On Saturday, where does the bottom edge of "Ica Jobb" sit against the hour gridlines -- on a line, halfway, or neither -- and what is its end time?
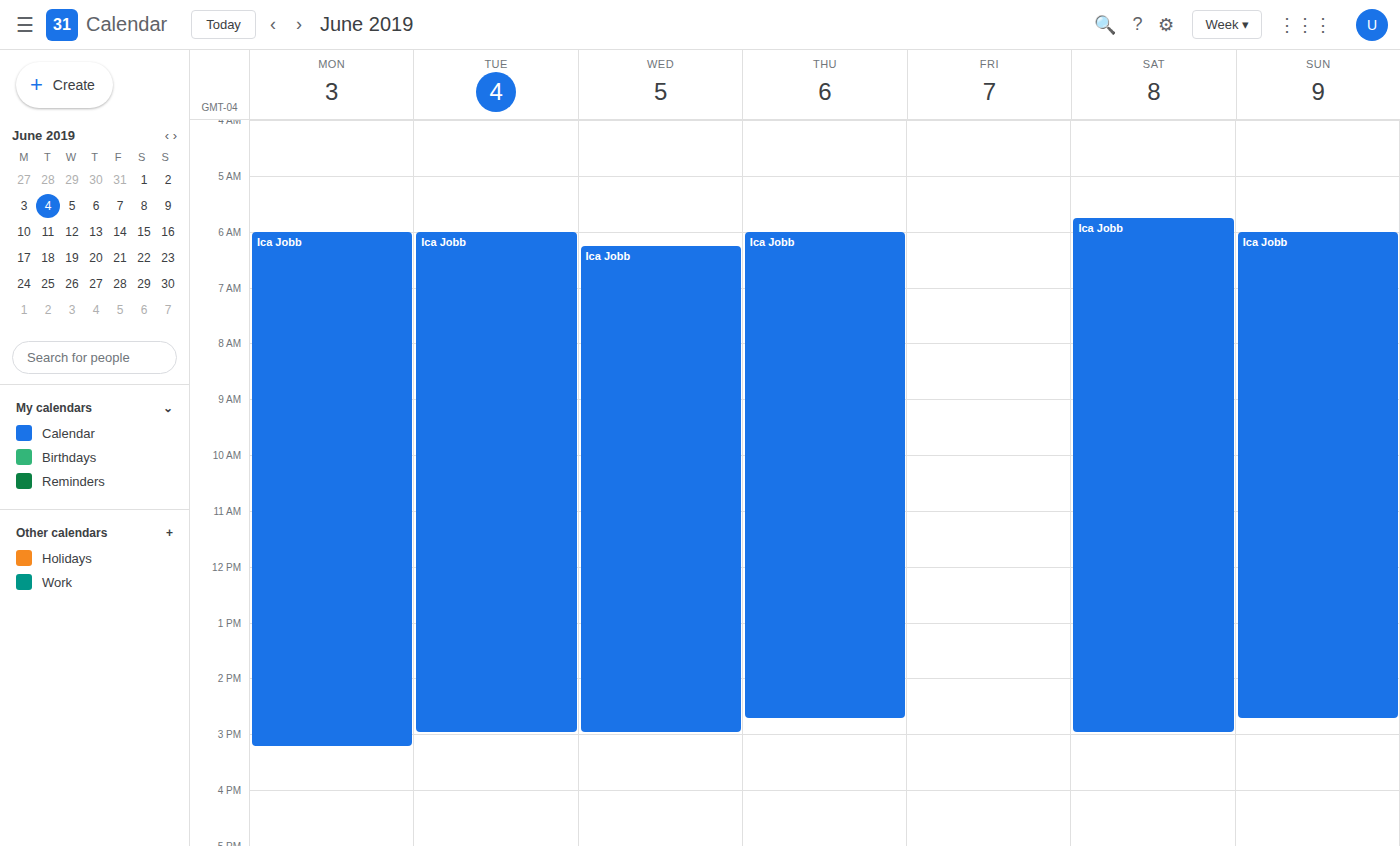
3:00 PM -- exactly on the 3 PM line.